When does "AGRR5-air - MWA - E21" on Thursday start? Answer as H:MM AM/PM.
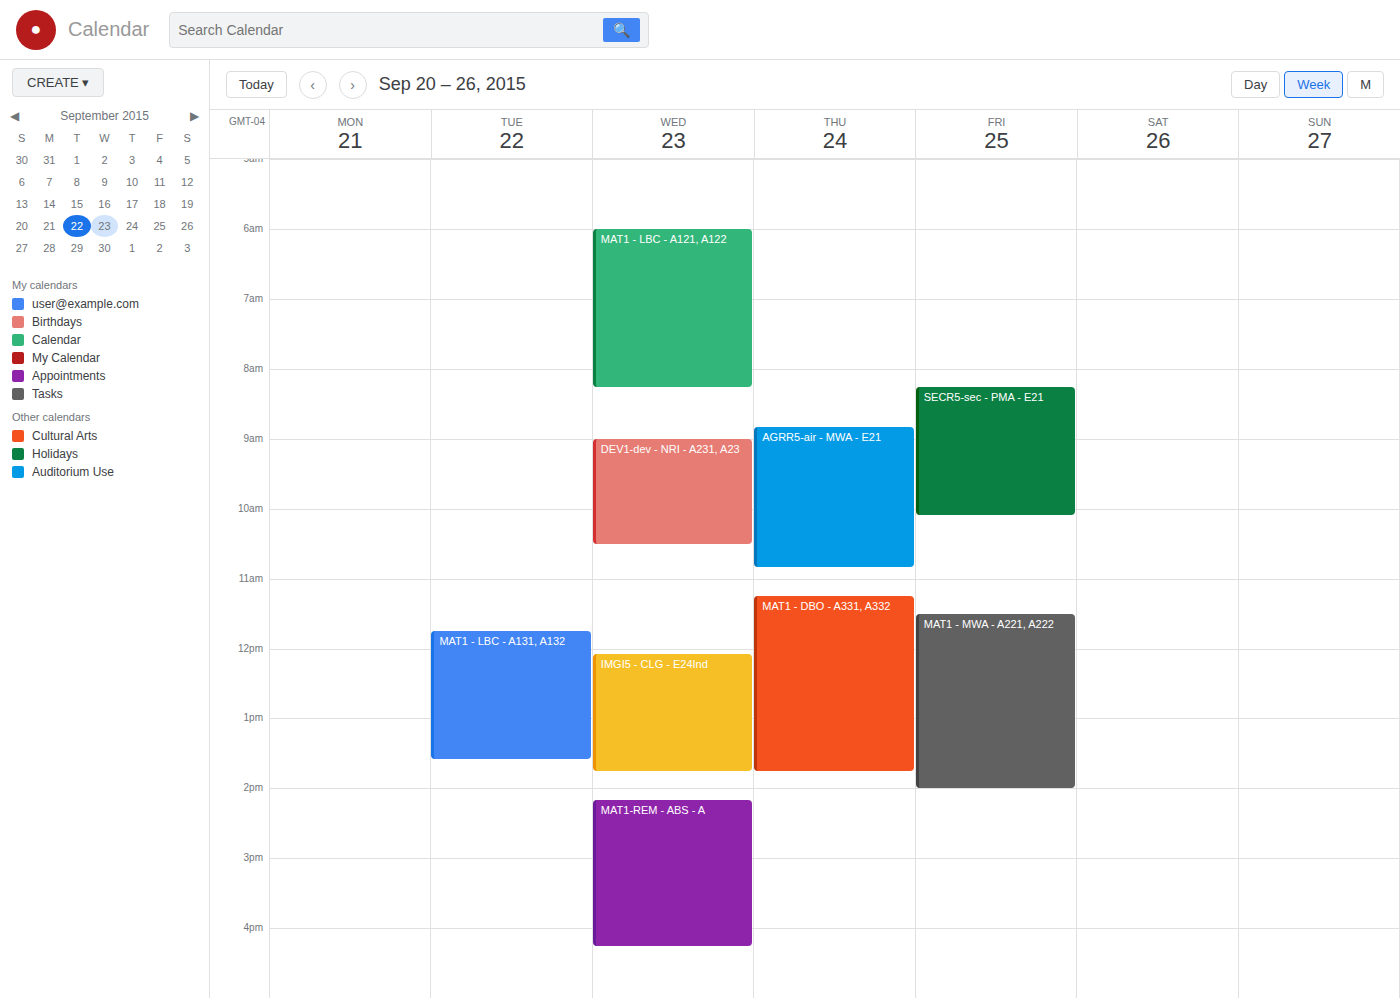
8:50 AM